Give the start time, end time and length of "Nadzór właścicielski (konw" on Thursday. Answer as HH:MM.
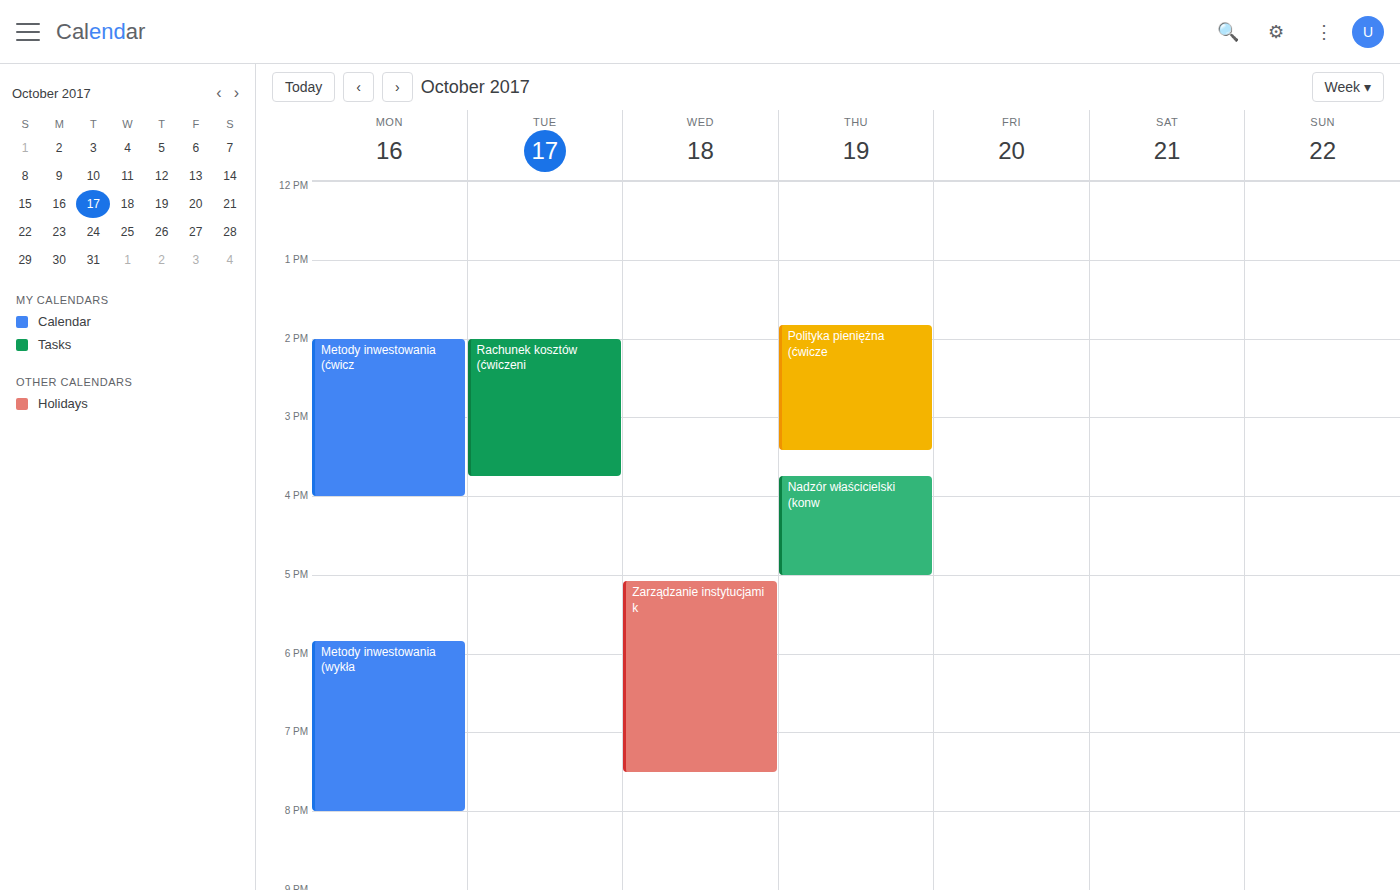
15:45 to 17:00, 1 hour 15 minutes